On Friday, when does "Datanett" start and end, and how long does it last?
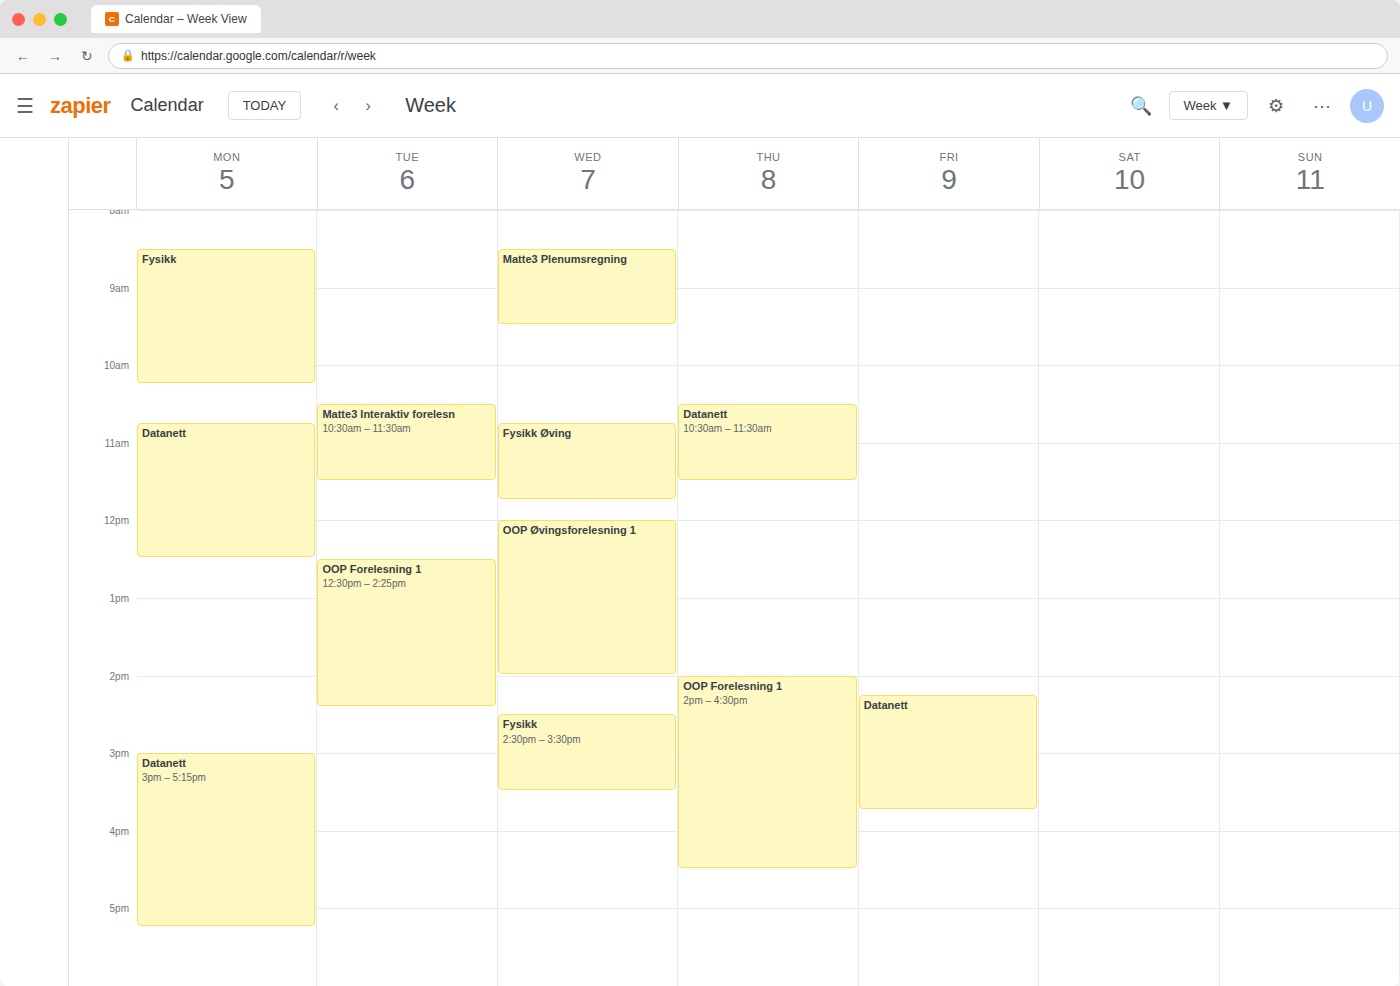
2:15 PM to 3:45 PM, 1 hour 30 minutes